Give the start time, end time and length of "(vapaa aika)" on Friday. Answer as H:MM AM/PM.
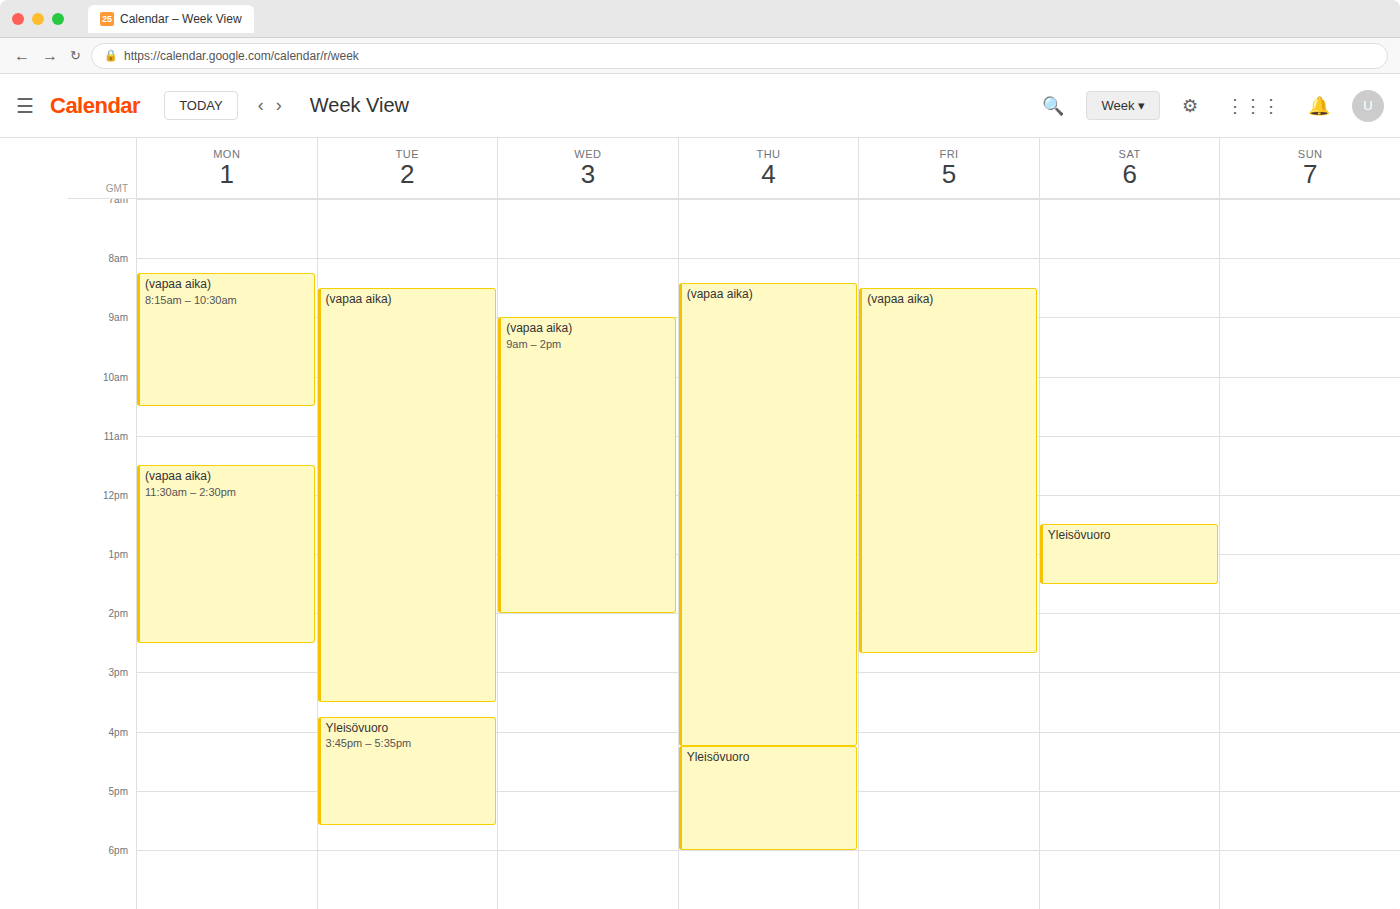
8:30 AM to 2:40 PM, 6 hours 10 minutes